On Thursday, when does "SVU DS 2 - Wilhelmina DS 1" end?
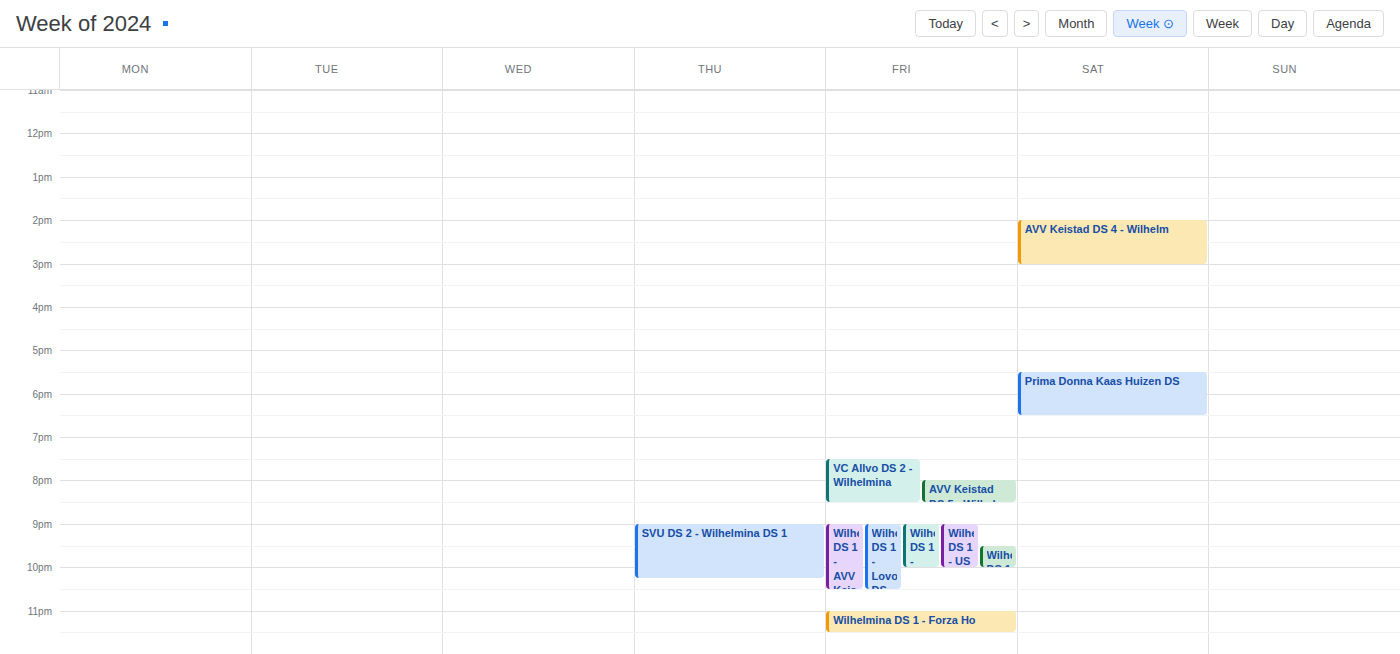
10:15 PM